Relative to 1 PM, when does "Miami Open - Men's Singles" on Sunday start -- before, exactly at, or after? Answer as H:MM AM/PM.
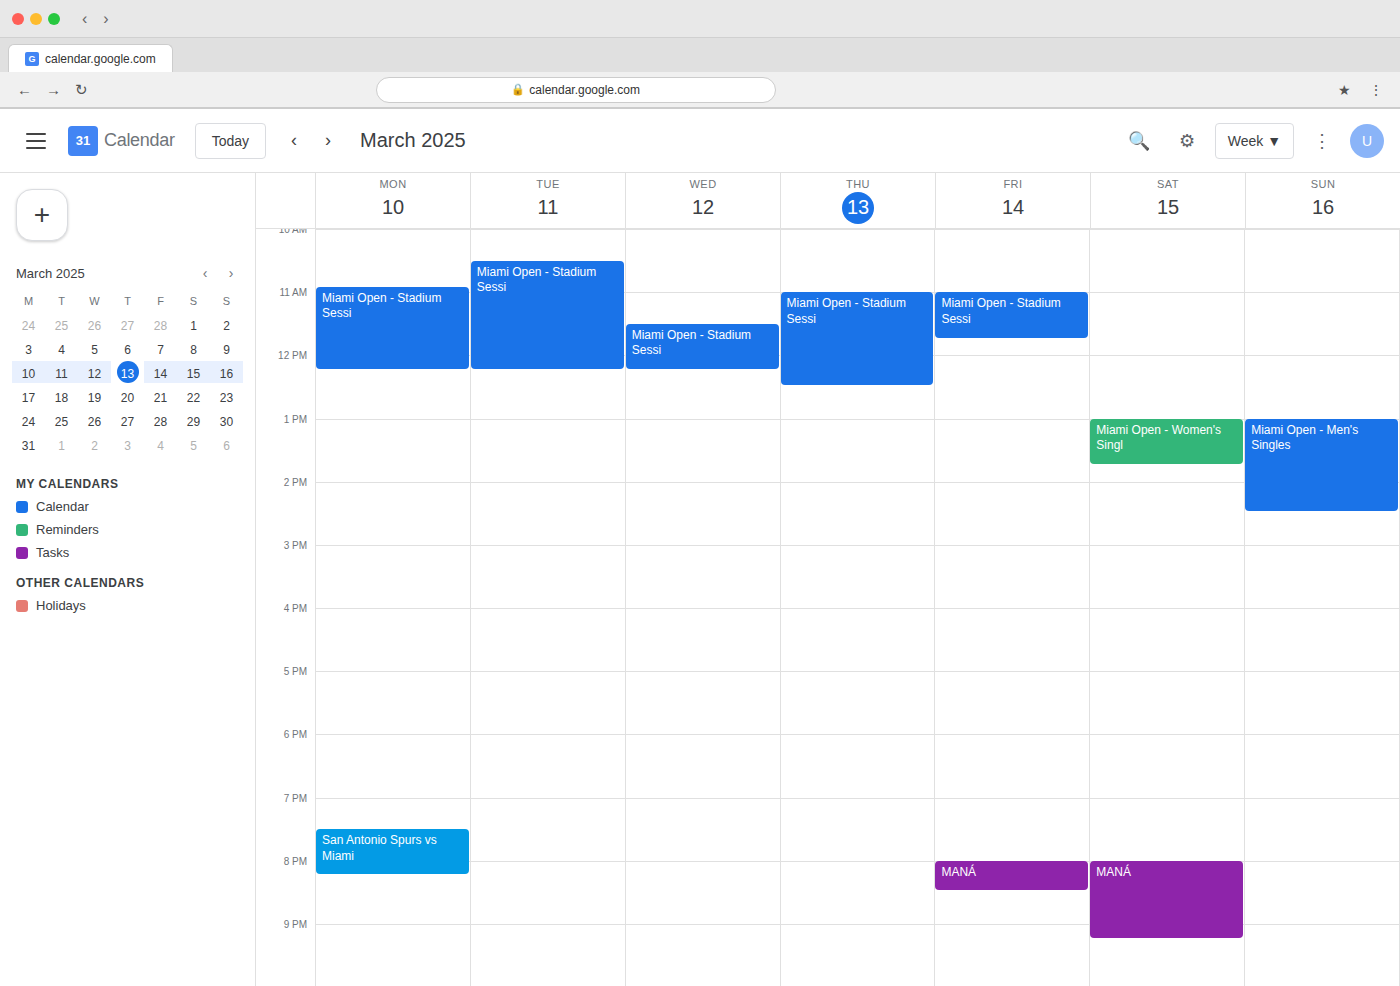
1:00 PM -- exactly at 1 PM, on the 1 PM line.